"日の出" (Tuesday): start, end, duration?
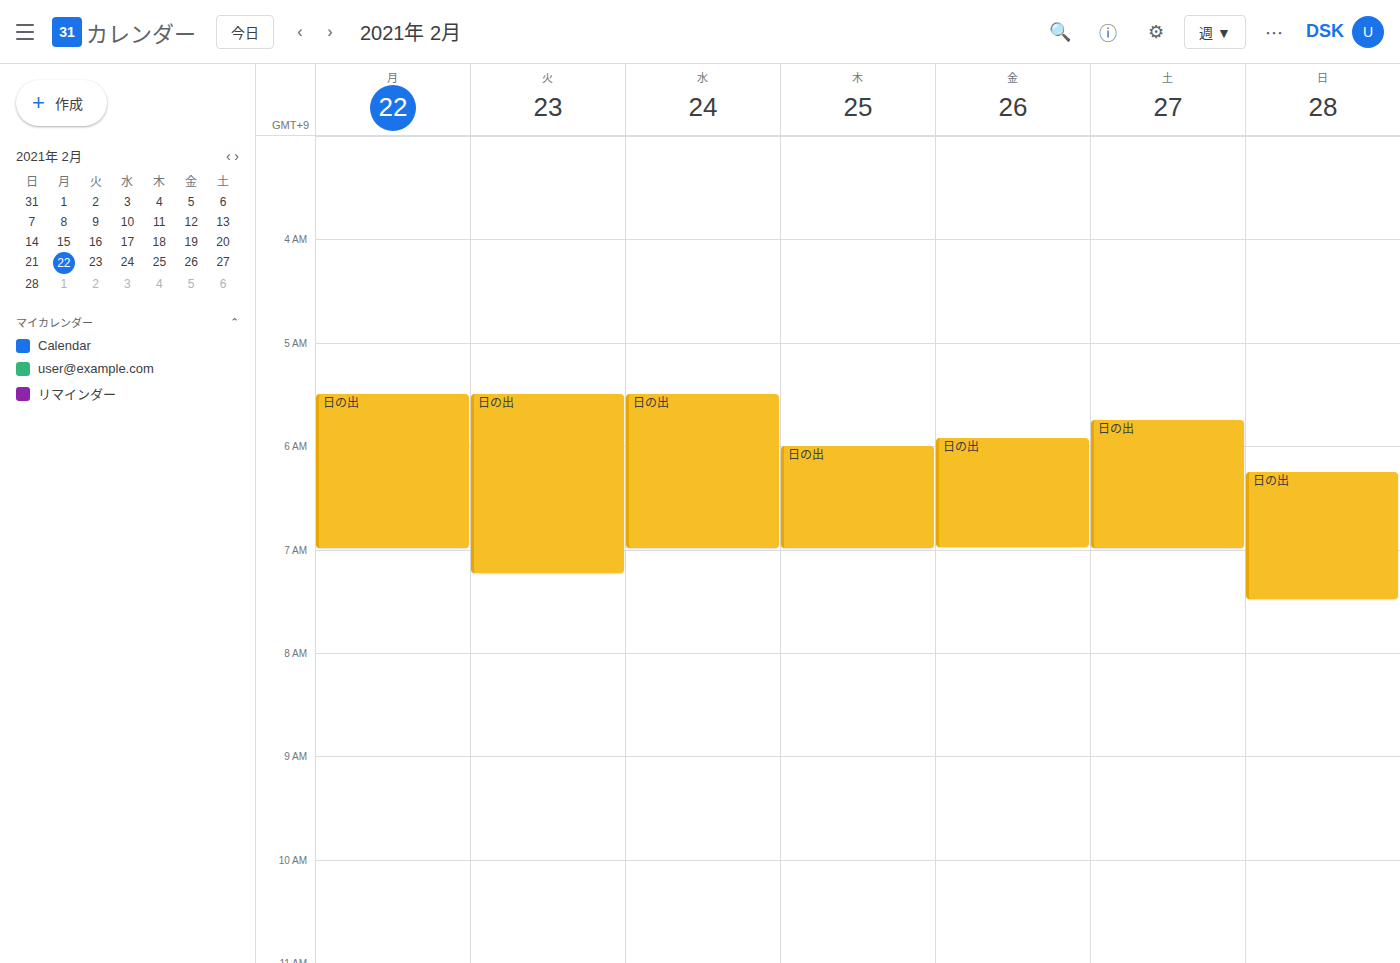
5:30 AM to 7:15 AM, 1 hour 45 minutes